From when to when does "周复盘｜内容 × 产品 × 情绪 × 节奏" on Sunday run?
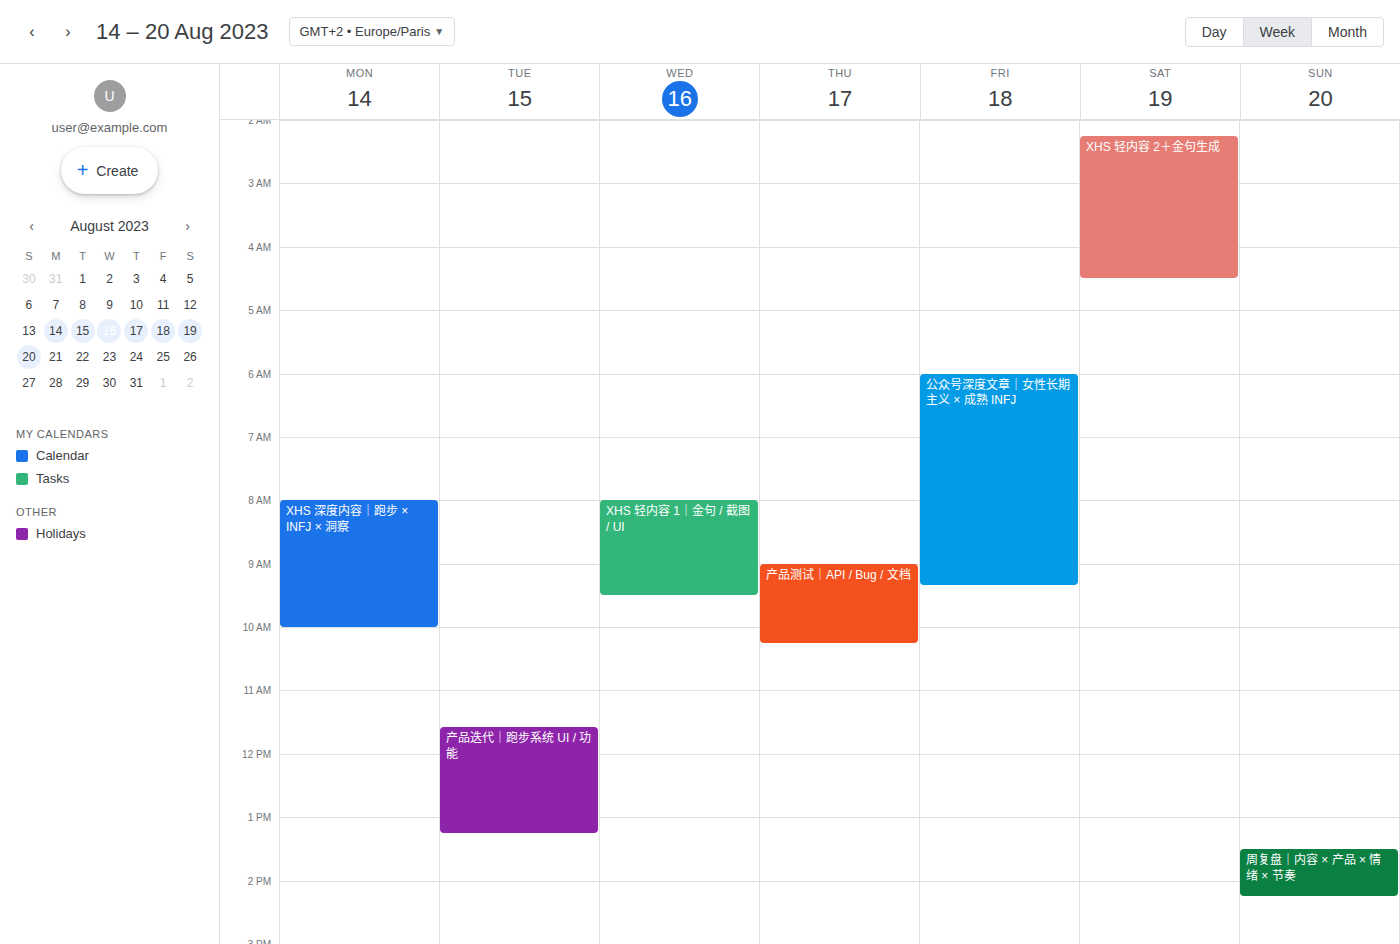
13:30 to 14:15